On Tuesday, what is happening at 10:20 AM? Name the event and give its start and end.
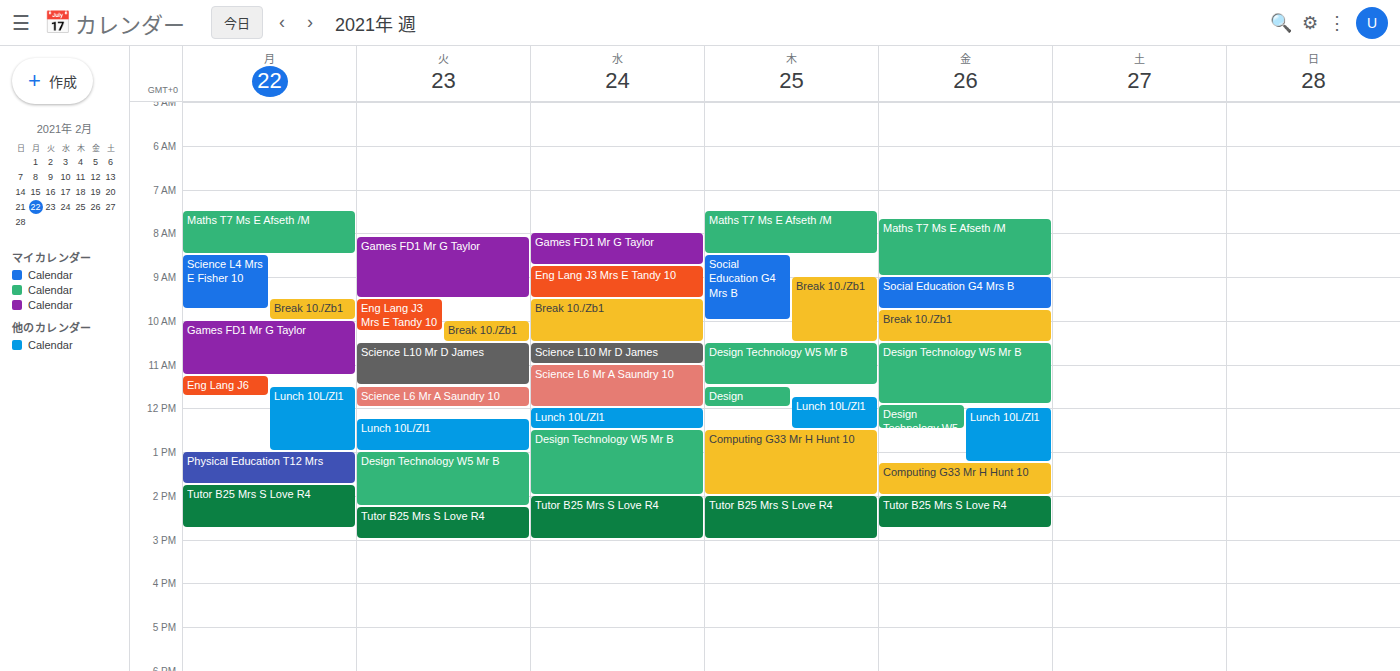
"Break 10./Zb1", 10:00 AM to 10:30 AM